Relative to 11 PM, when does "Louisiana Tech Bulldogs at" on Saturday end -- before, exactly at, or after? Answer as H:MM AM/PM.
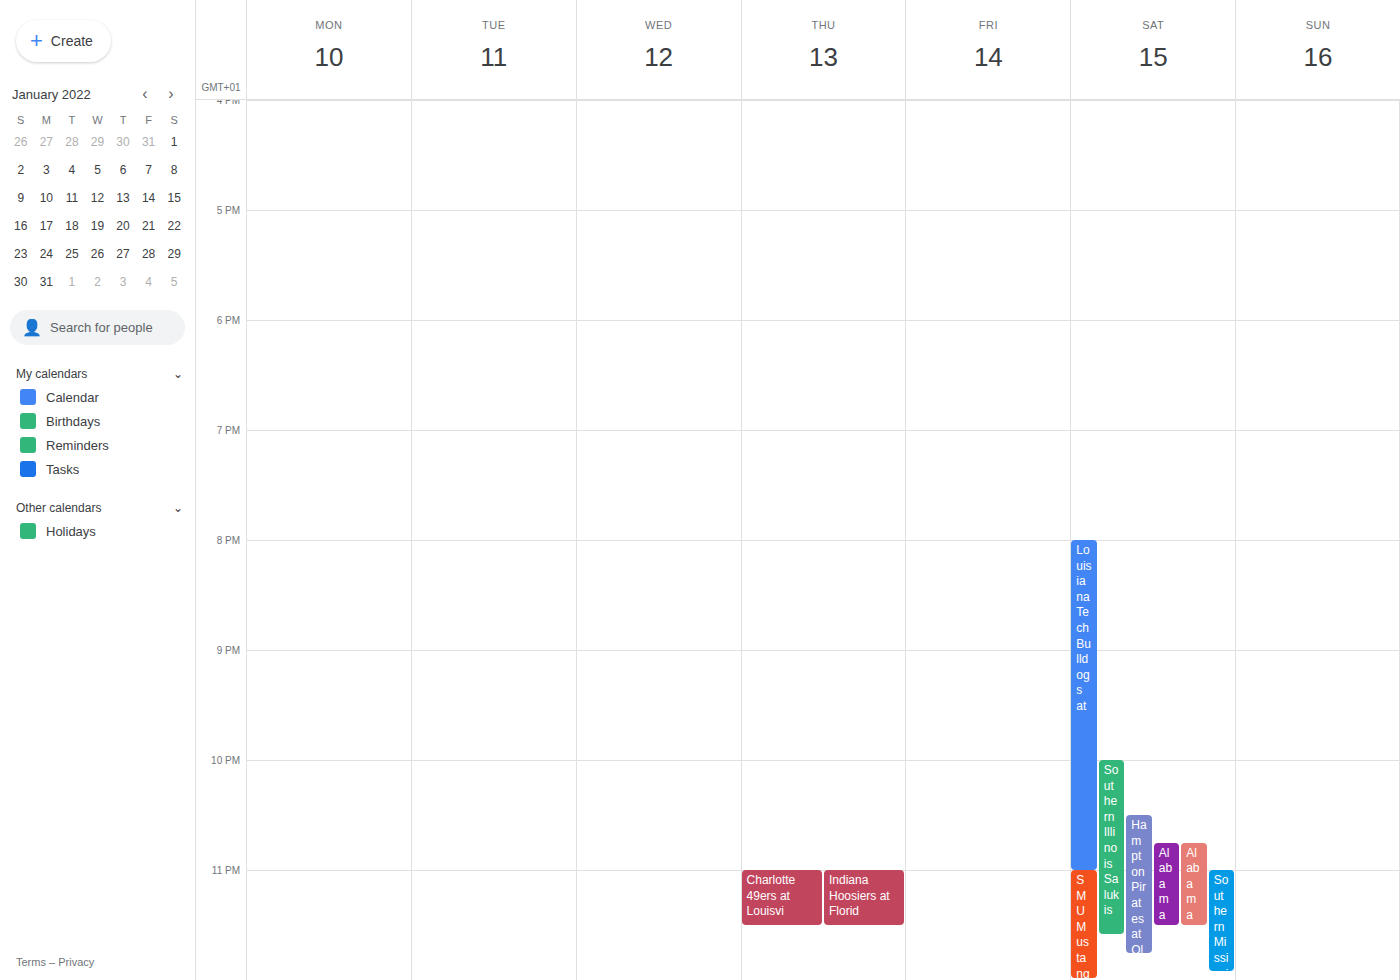
11:00 PM -- exactly at 11 PM, on the 11 PM line.